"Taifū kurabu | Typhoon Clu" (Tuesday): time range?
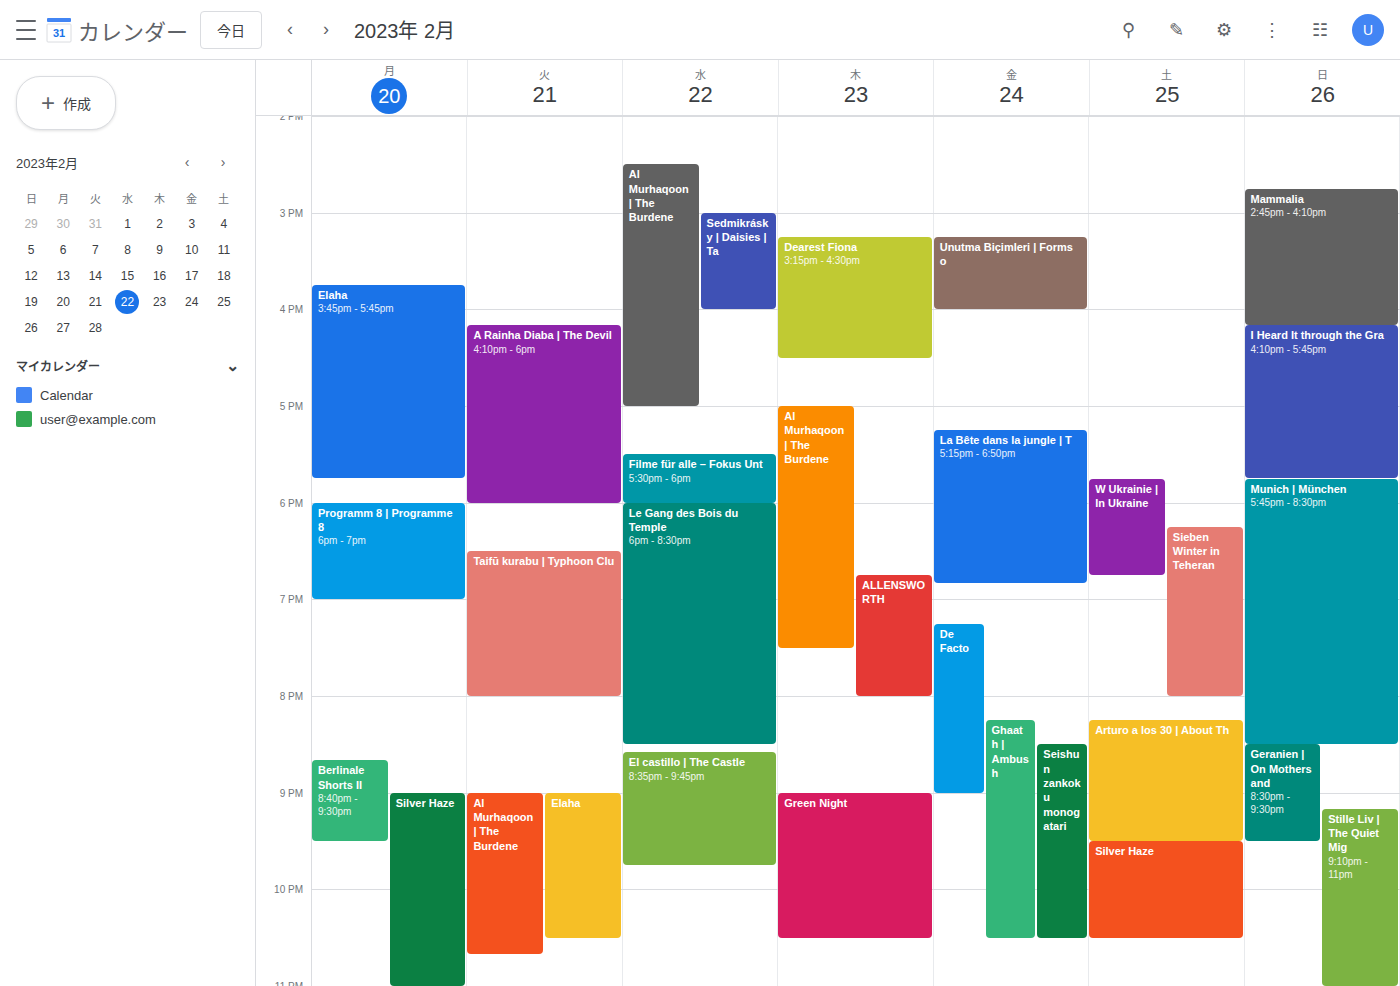
6:30 PM to 8:00 PM